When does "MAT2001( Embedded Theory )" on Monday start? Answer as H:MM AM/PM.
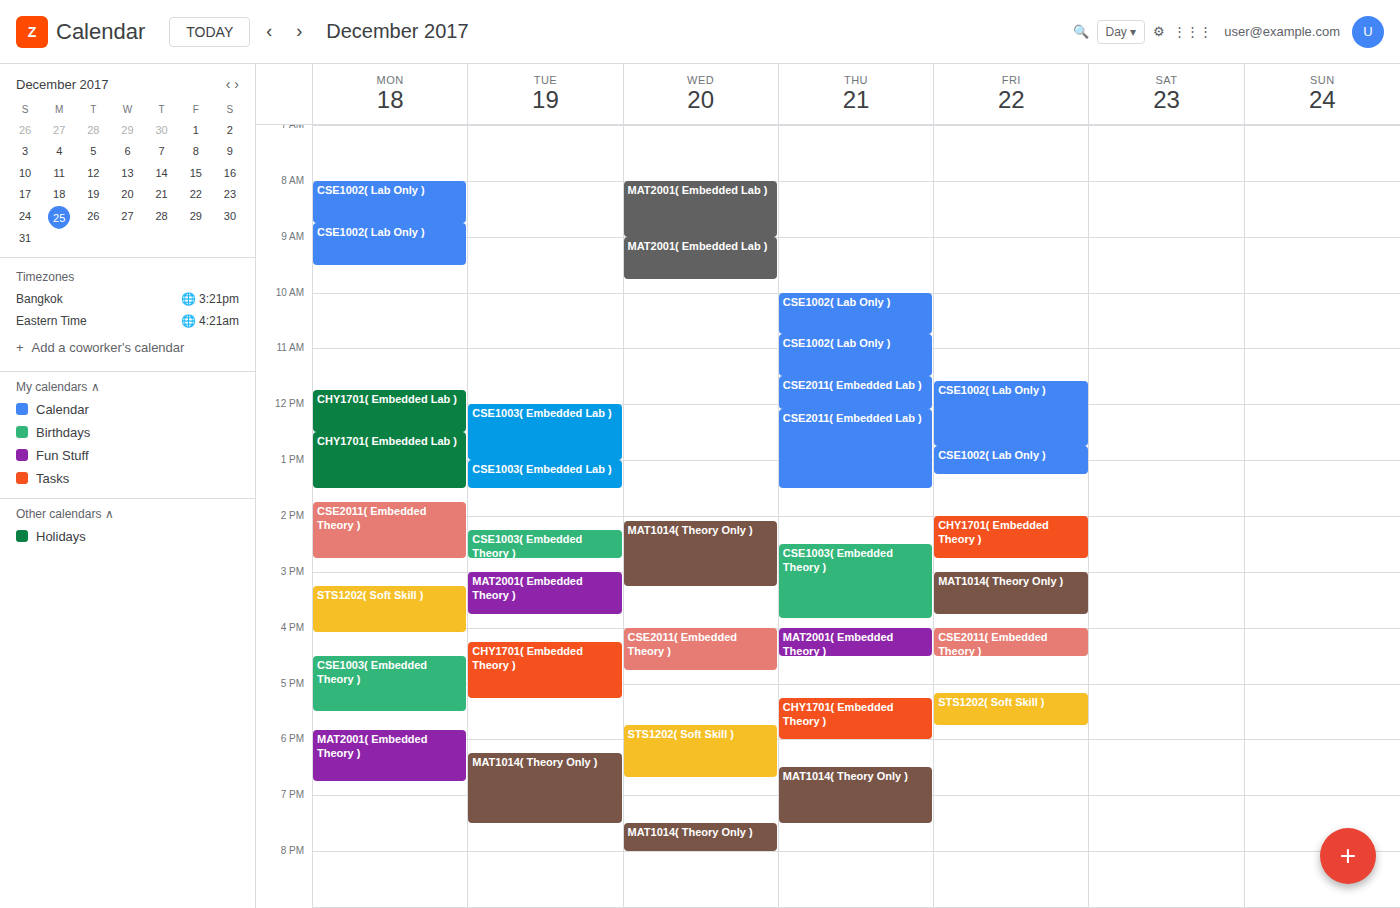
5:50 PM